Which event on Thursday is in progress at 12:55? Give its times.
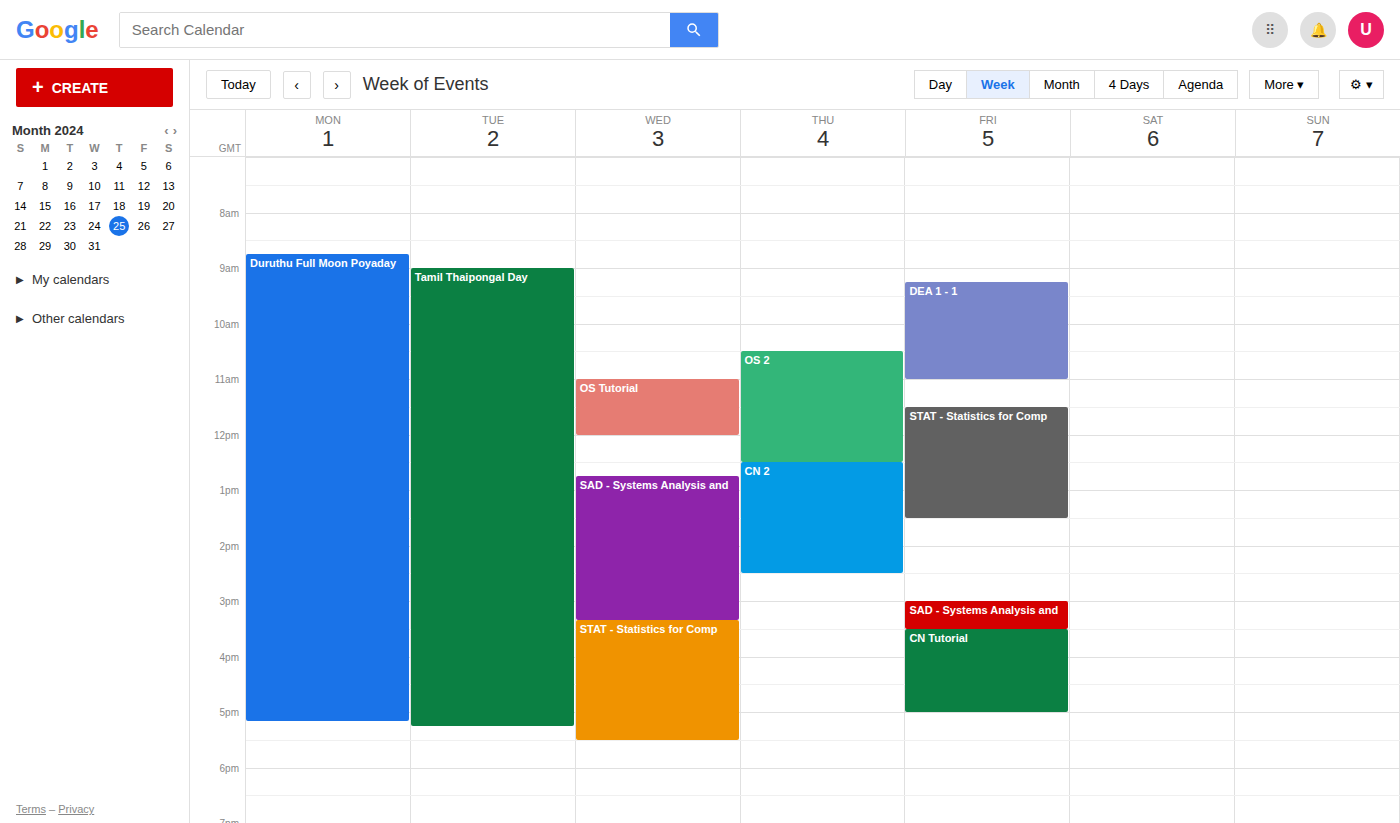
"CN 2", 12:30 to 14:30